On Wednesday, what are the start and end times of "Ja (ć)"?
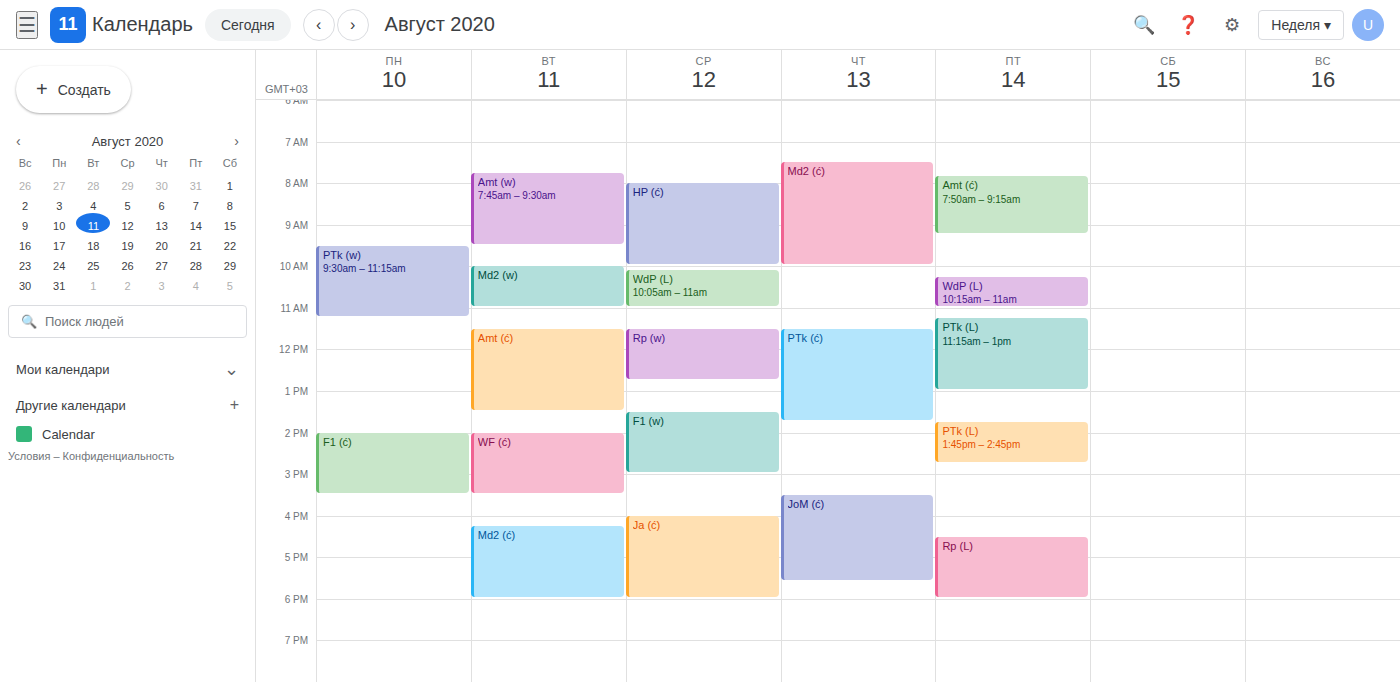
4:00 PM to 6:00 PM